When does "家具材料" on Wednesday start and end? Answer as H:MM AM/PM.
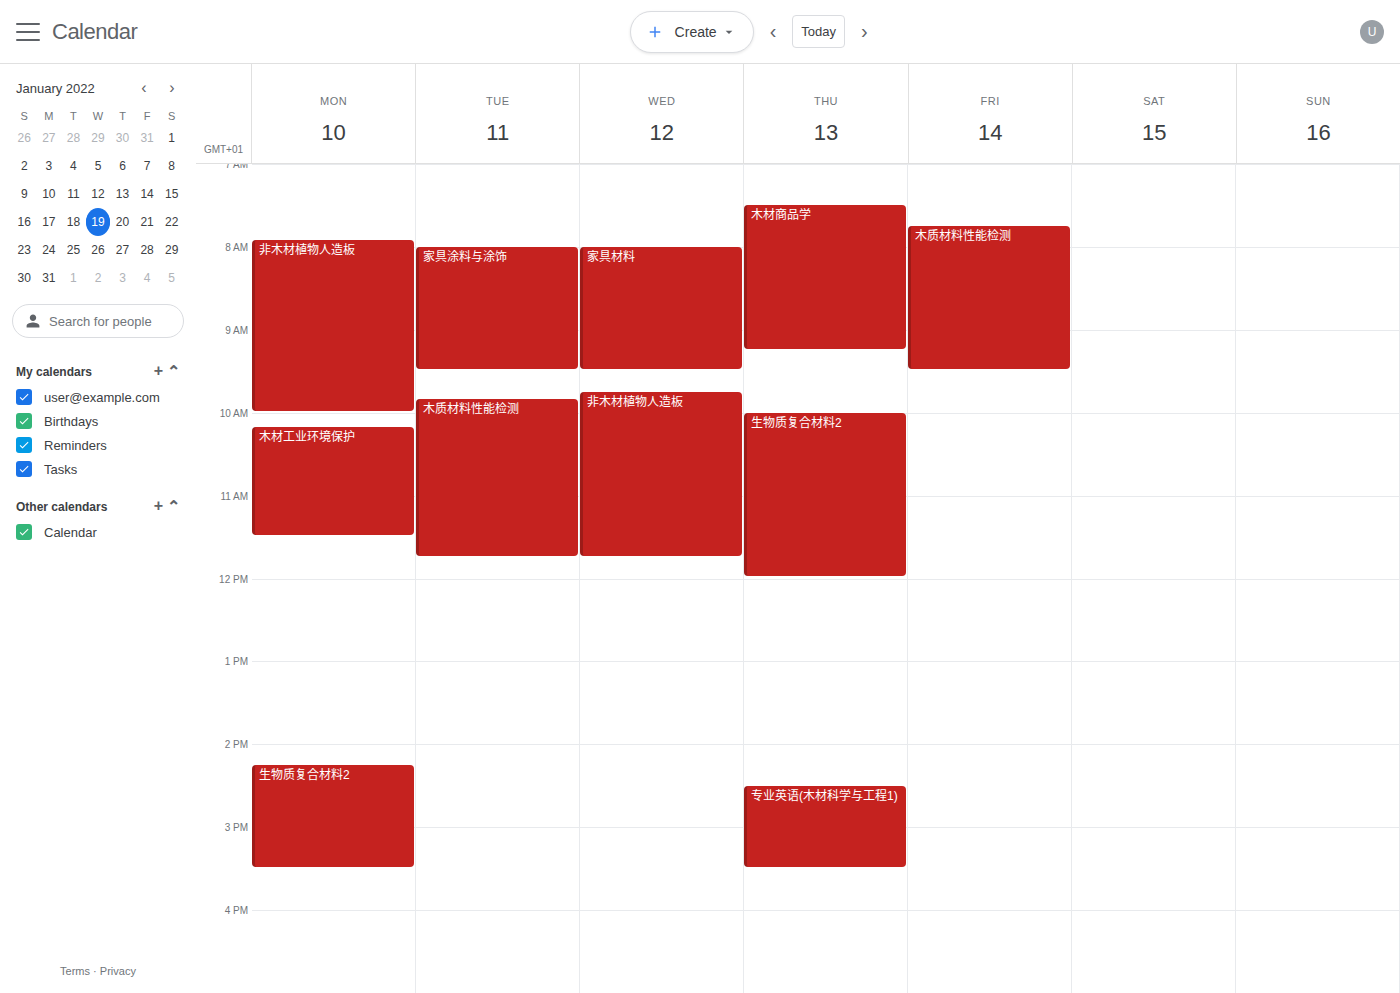
8:00 AM to 9:30 AM